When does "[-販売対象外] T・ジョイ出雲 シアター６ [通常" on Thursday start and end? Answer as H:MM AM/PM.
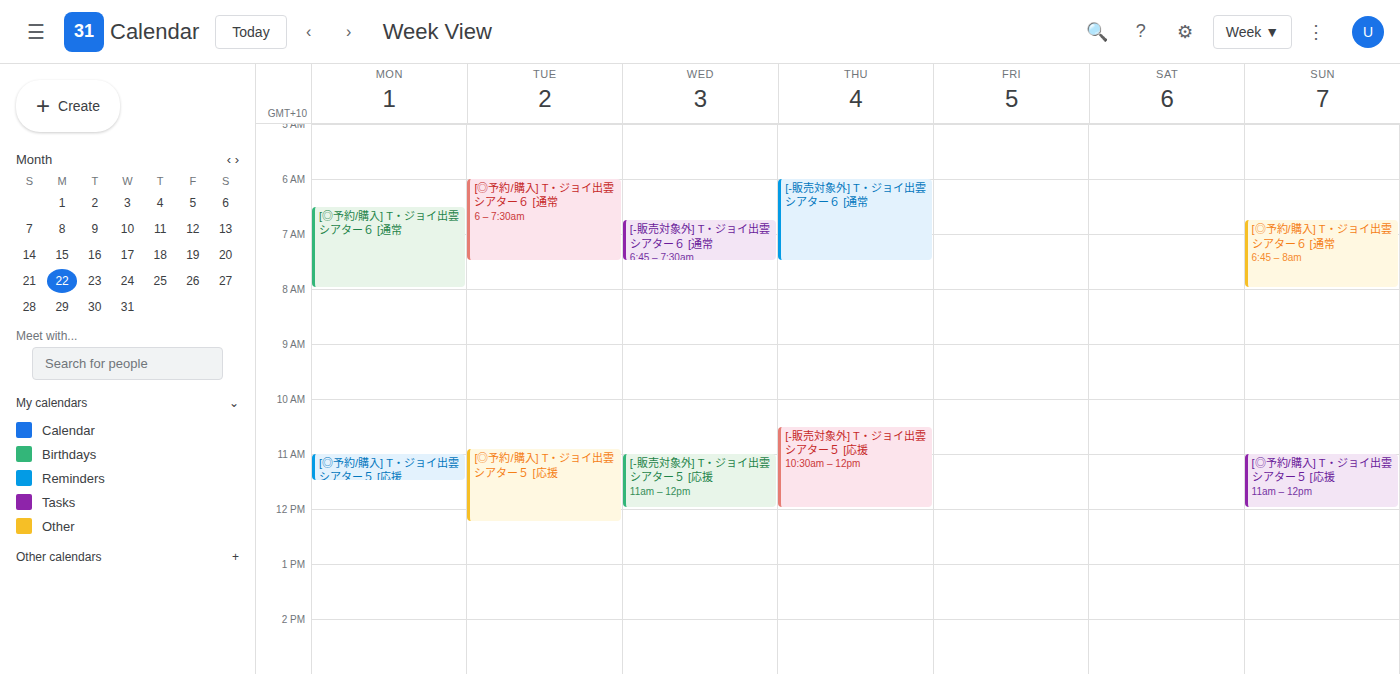
6:00 AM to 7:30 AM